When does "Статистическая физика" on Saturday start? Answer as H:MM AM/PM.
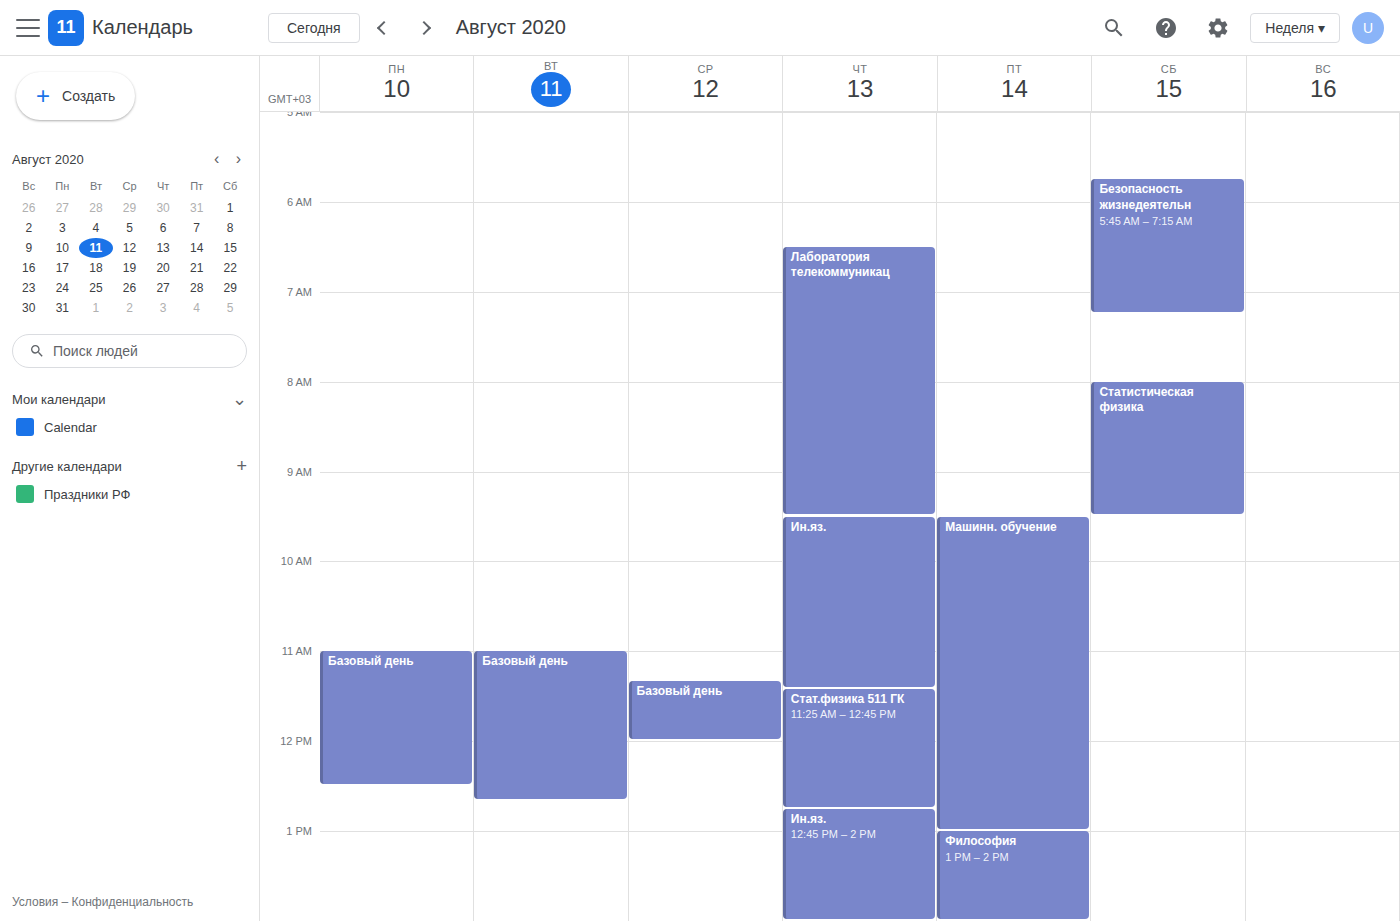
8:00 AM